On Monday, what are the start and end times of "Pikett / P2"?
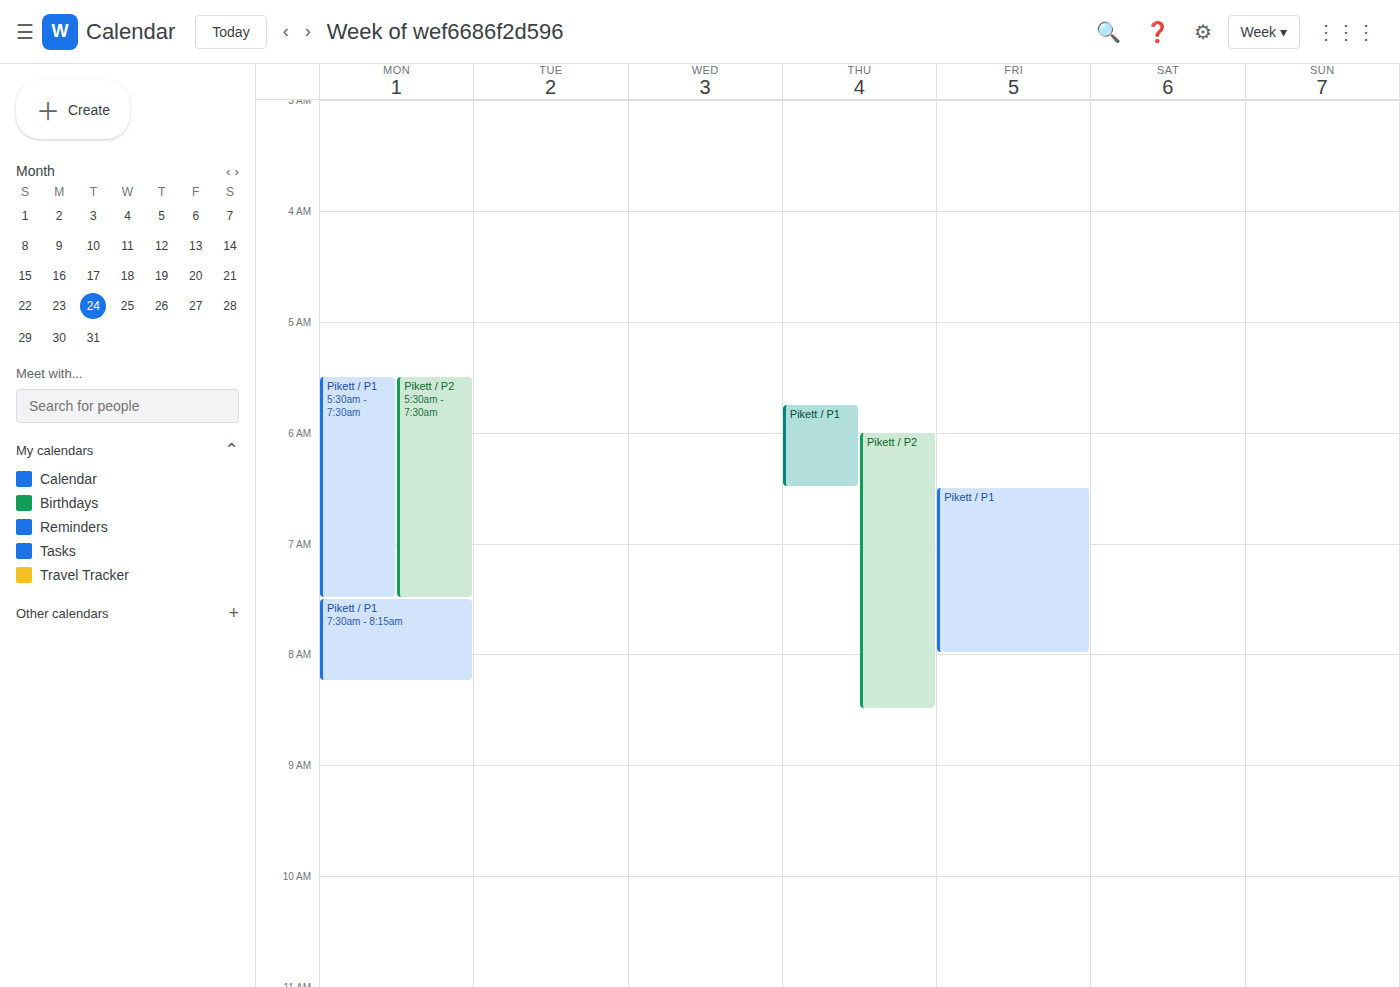
5:30 AM to 7:30 AM